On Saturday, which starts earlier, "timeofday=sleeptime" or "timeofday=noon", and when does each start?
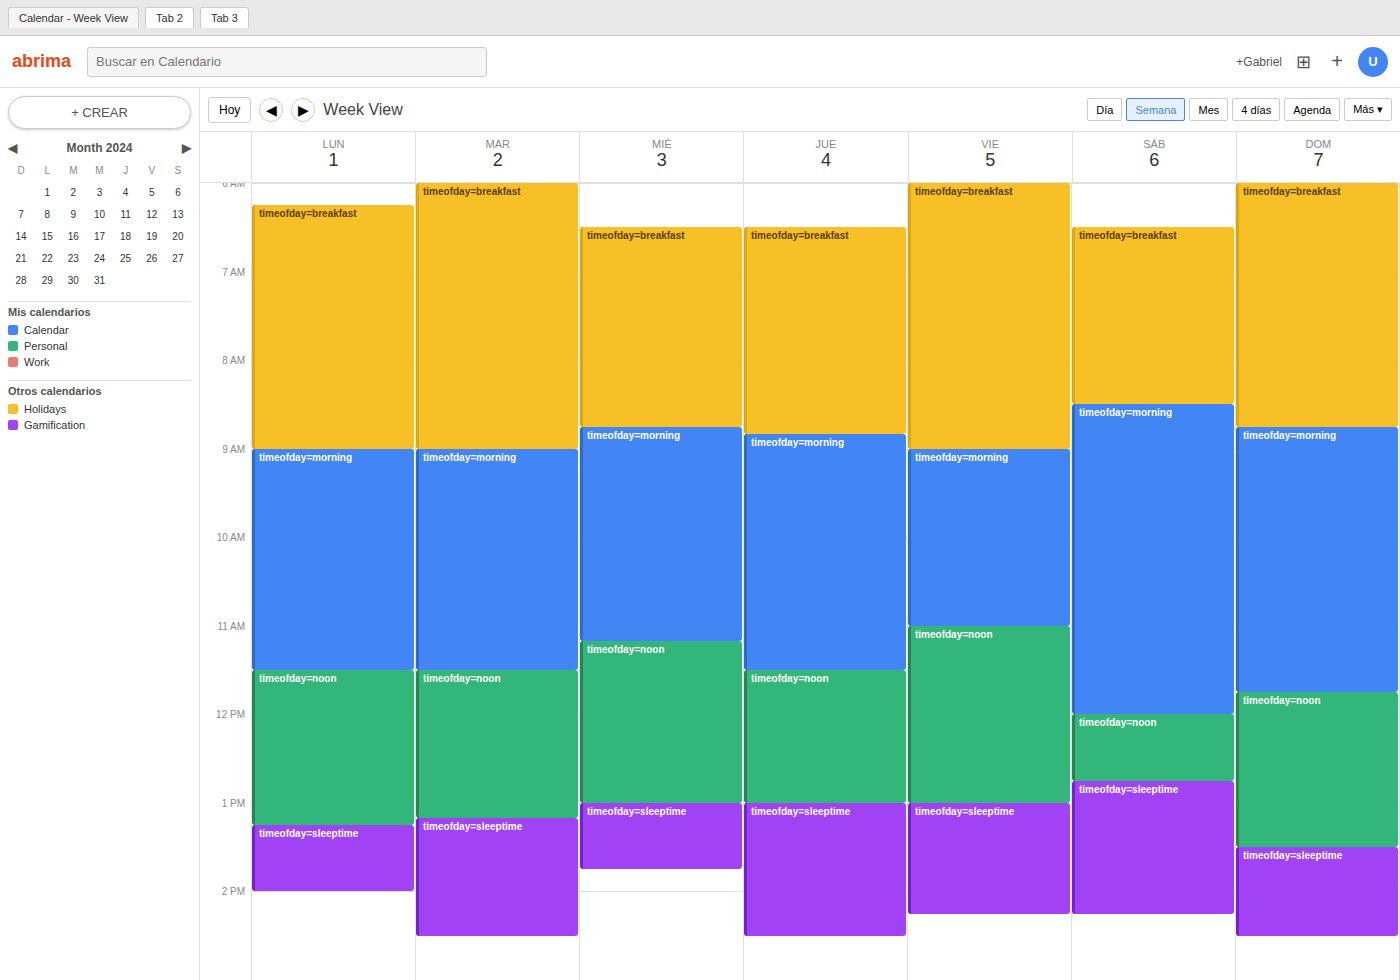
"timeofday=noon" 12:00 PM; "timeofday=sleeptime" 12:45 PM.